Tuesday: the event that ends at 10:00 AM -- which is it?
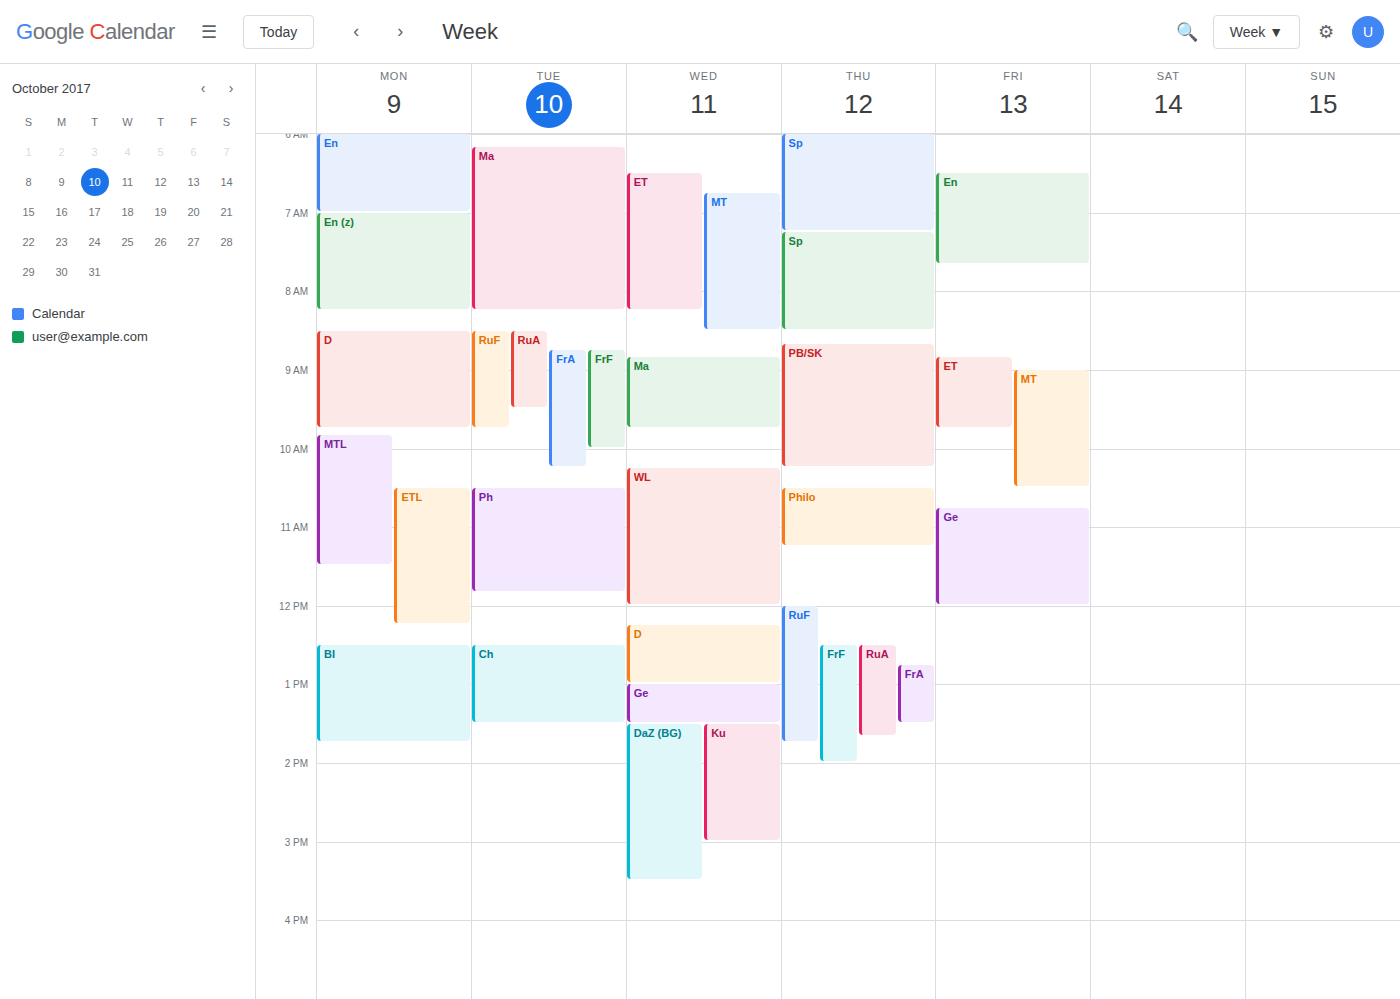
"FrF"